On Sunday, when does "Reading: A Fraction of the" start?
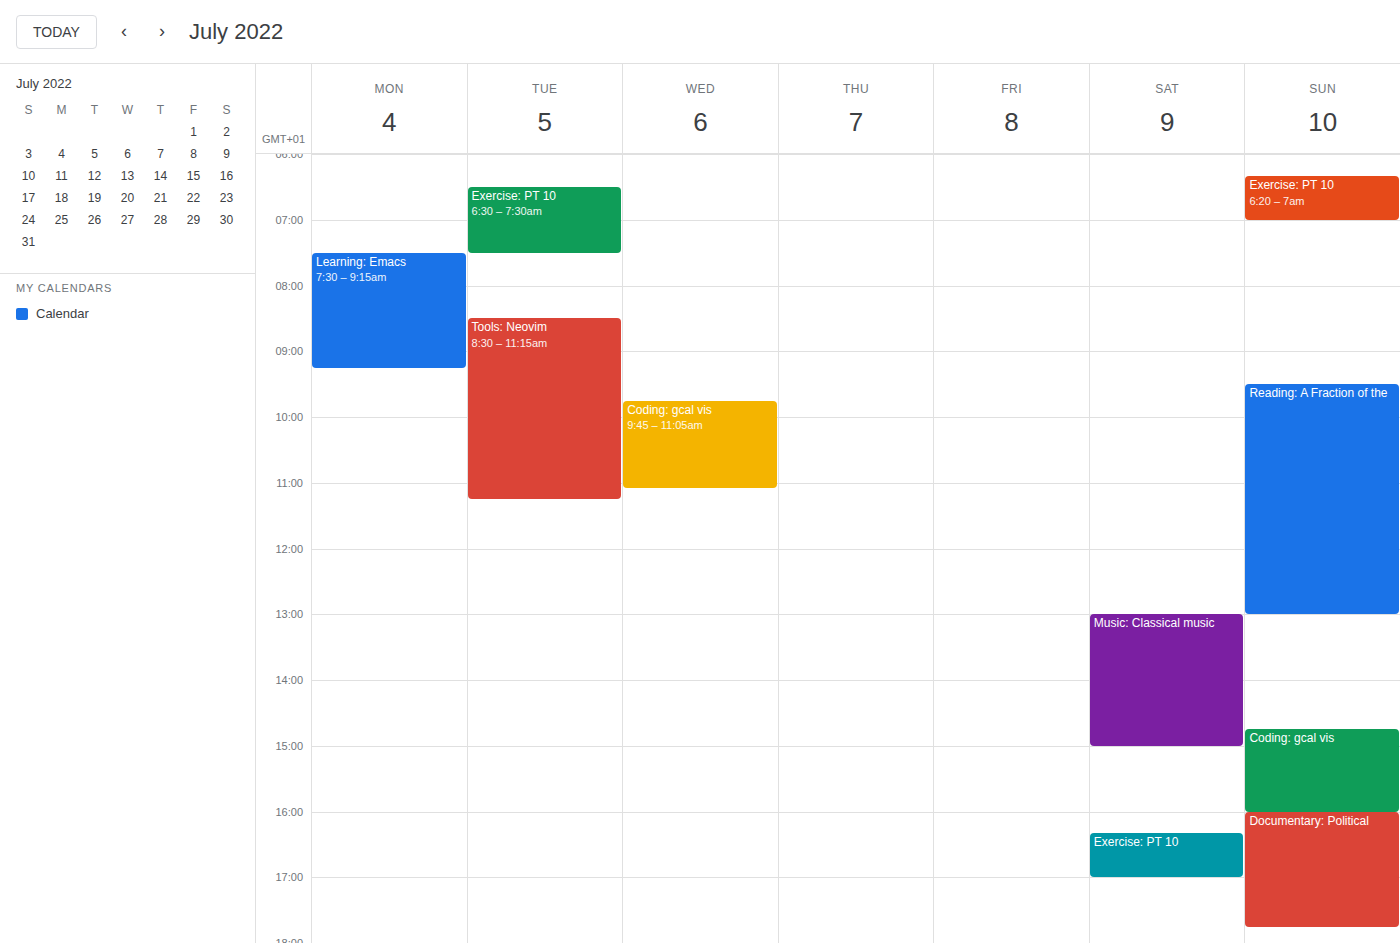
9:30 AM